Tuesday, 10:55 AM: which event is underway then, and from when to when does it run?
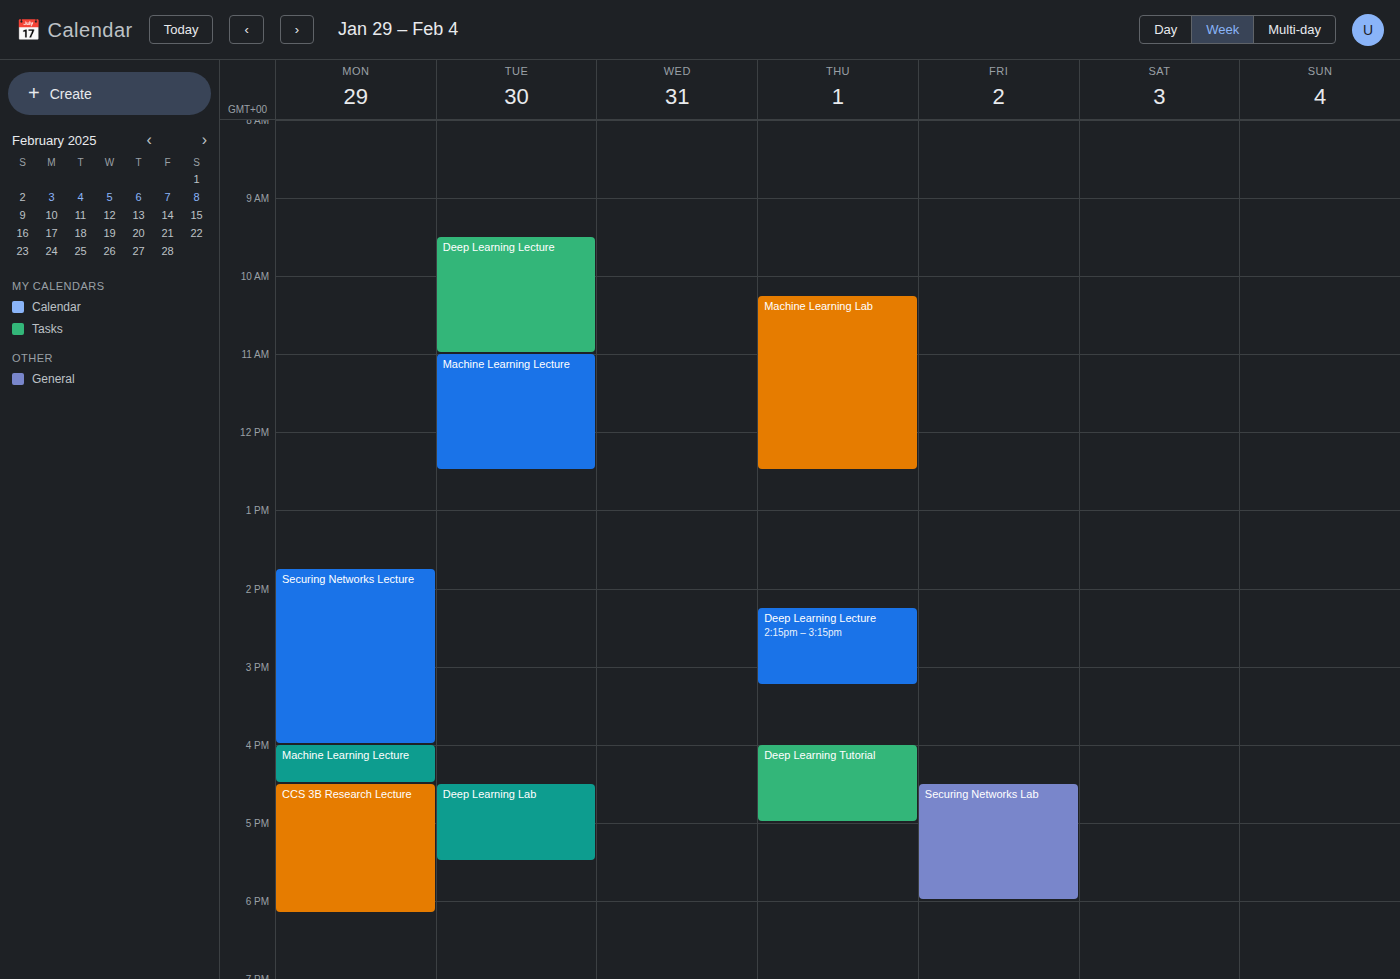
"Deep Learning Lecture", 9:30 AM to 11:00 AM